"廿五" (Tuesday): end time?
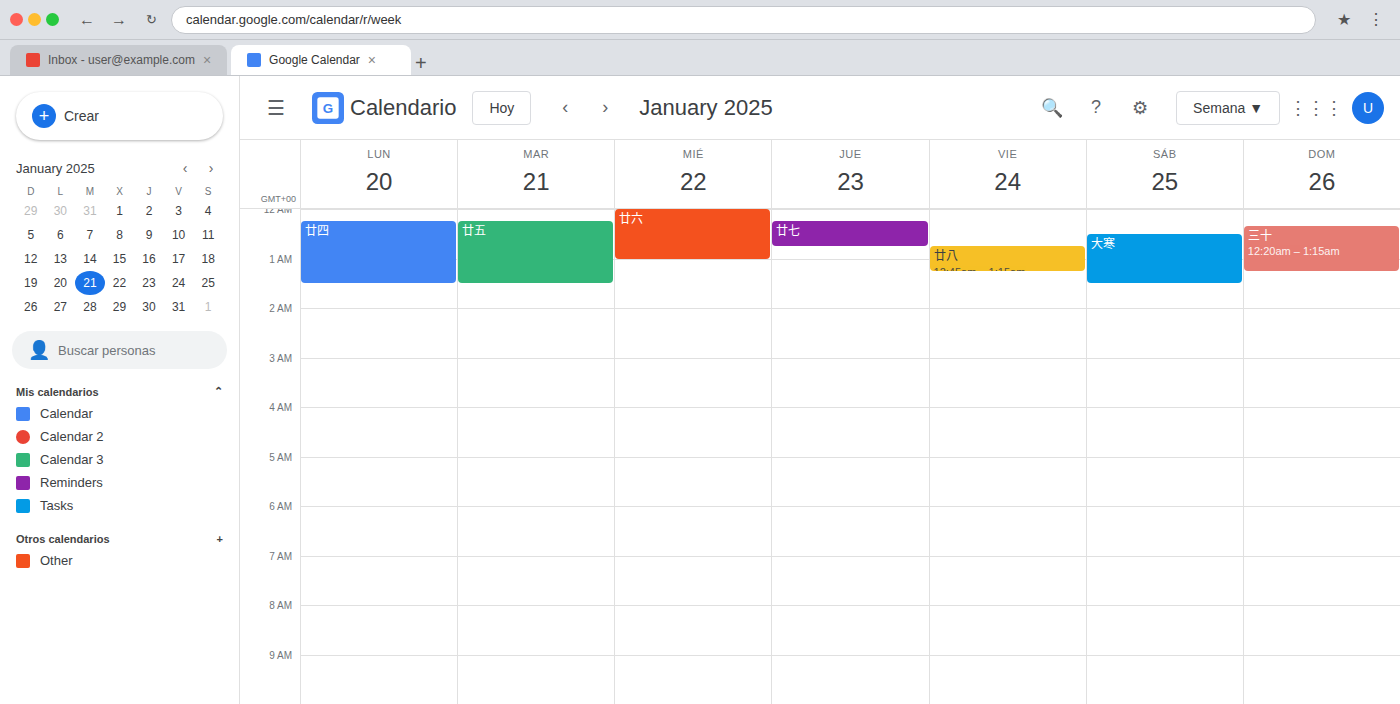
01:30